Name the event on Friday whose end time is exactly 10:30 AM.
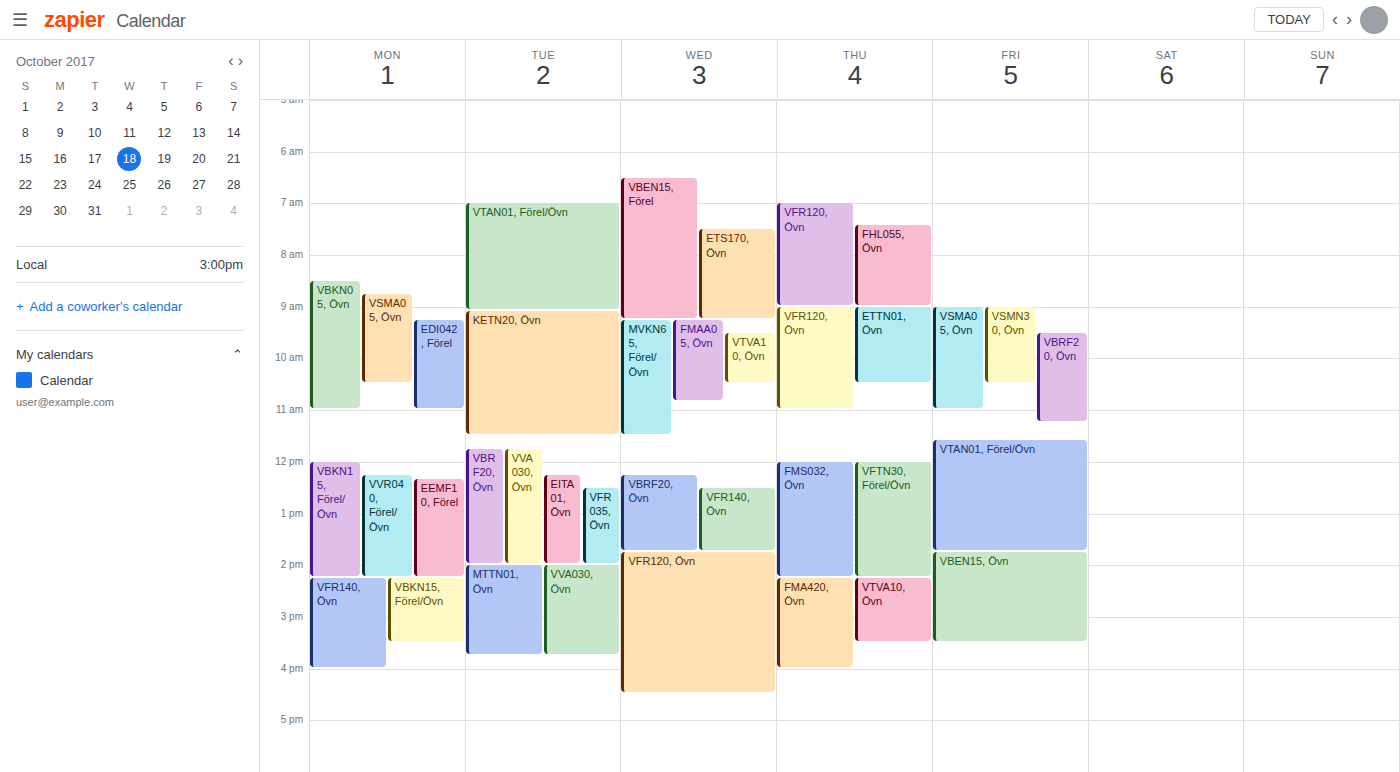
"VSMN30, Övn"